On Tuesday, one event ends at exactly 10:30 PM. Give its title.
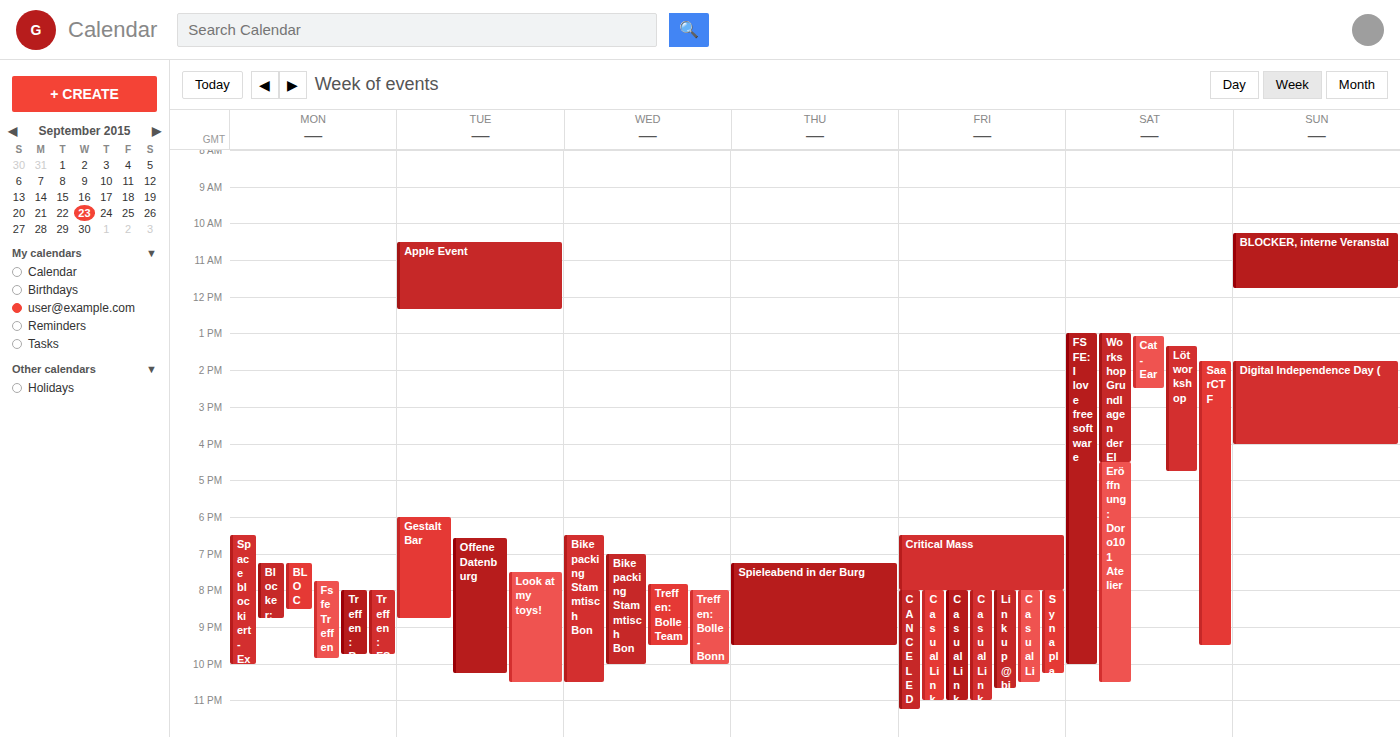
"Look at my toys!"